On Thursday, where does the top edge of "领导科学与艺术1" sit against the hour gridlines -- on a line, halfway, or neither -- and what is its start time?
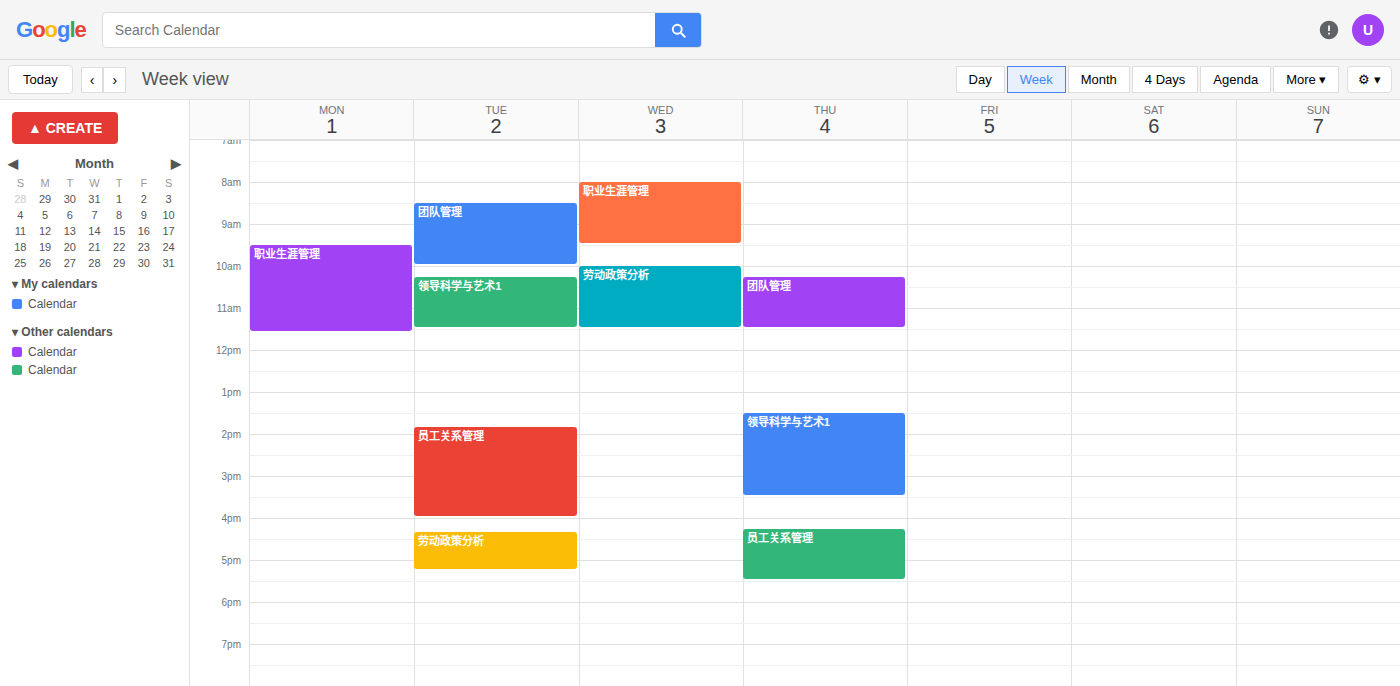
1:30 PM -- halfway between the 1 PM and 2 PM lines.